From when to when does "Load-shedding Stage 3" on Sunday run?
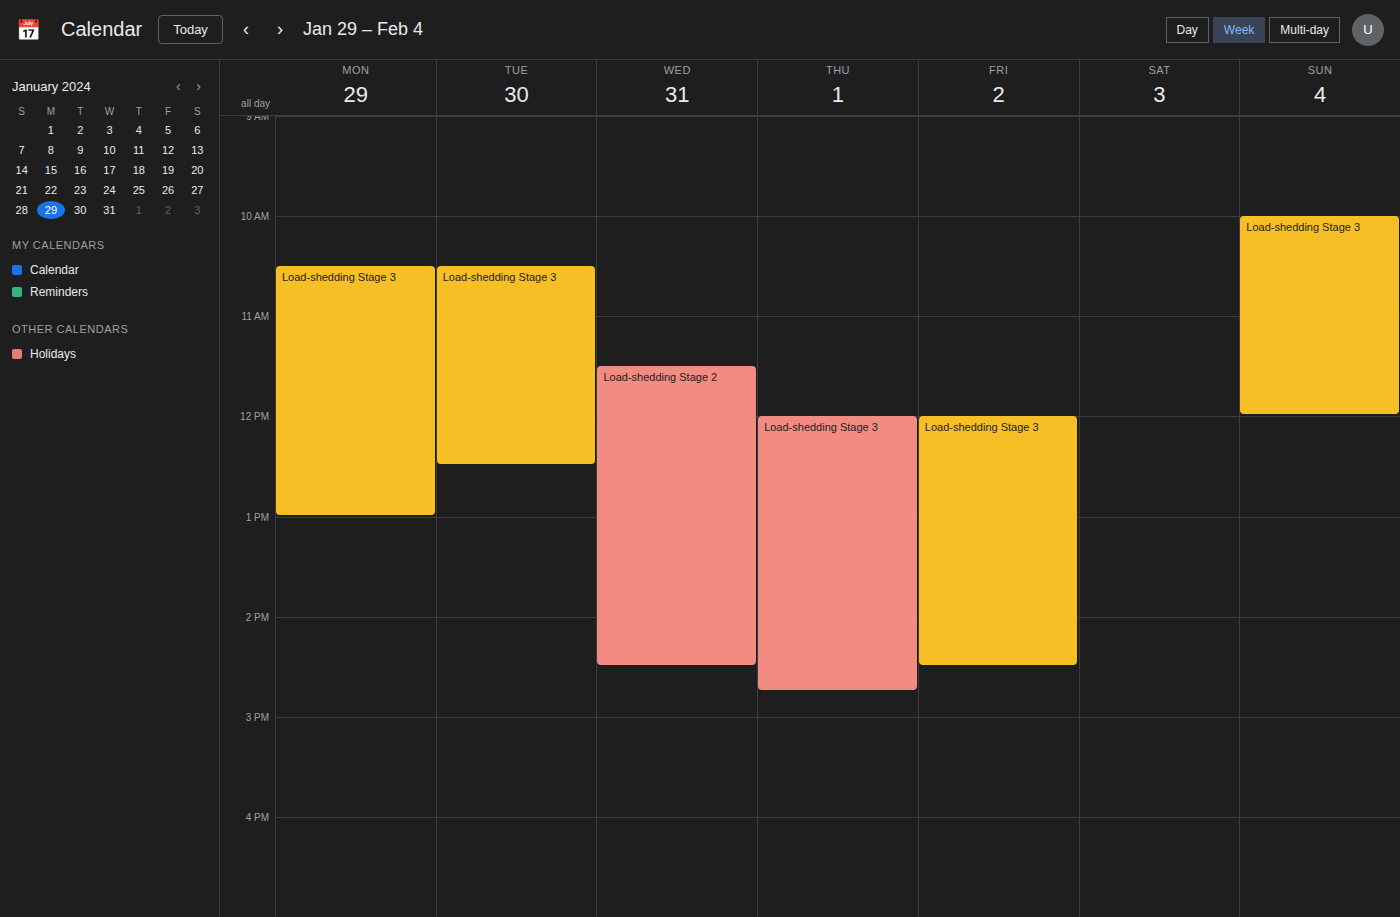
10:00 AM to 12:00 PM